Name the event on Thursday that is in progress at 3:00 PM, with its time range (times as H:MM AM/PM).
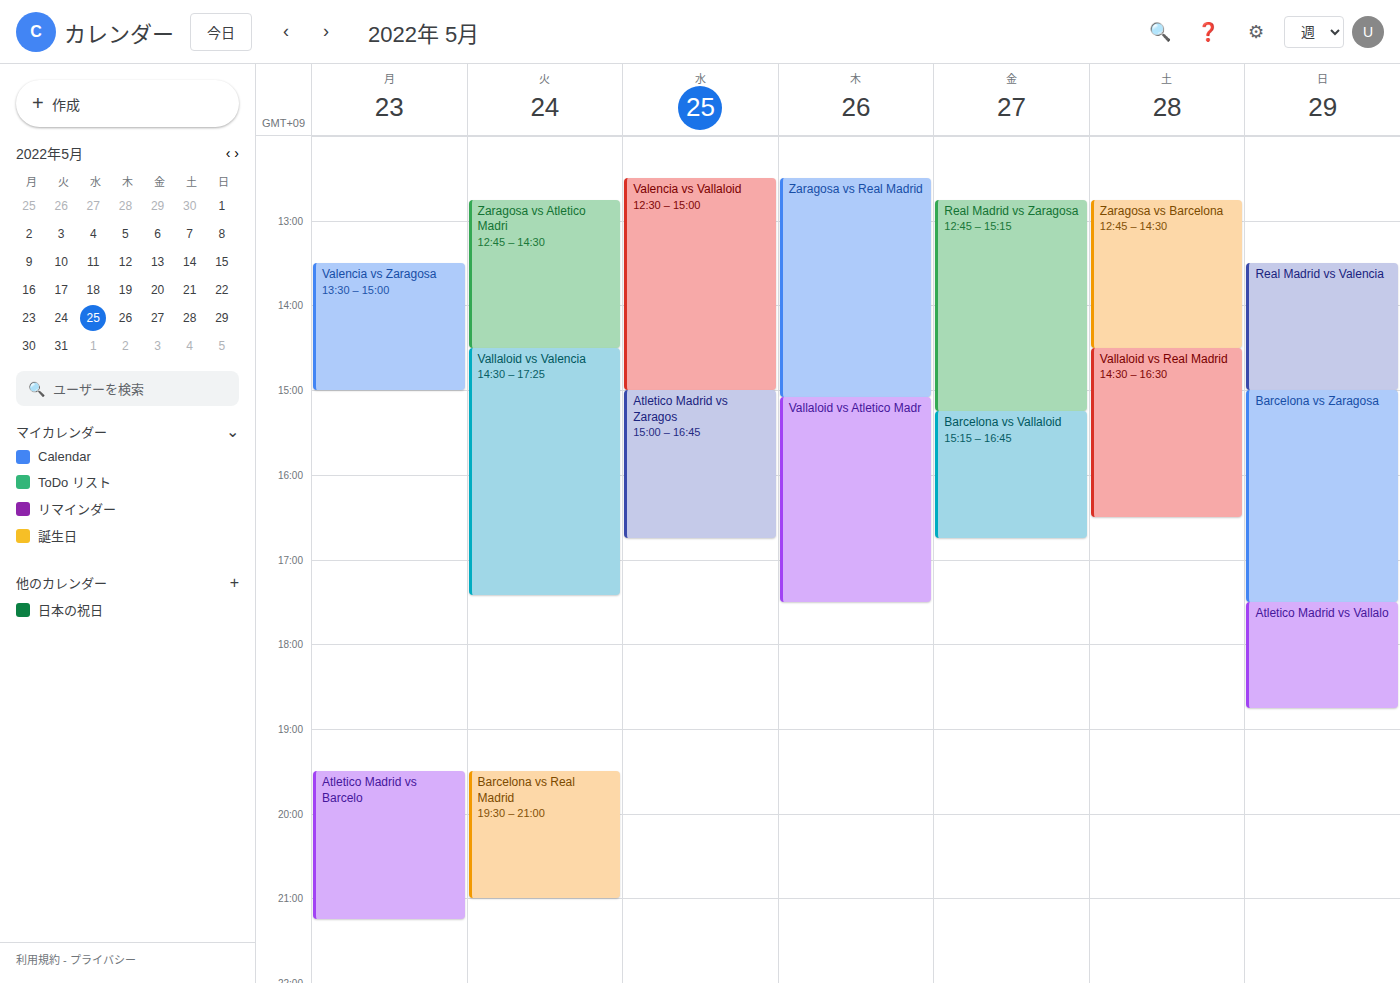
"Zaragosa vs Real Madrid", 12:30 PM to 3:05 PM